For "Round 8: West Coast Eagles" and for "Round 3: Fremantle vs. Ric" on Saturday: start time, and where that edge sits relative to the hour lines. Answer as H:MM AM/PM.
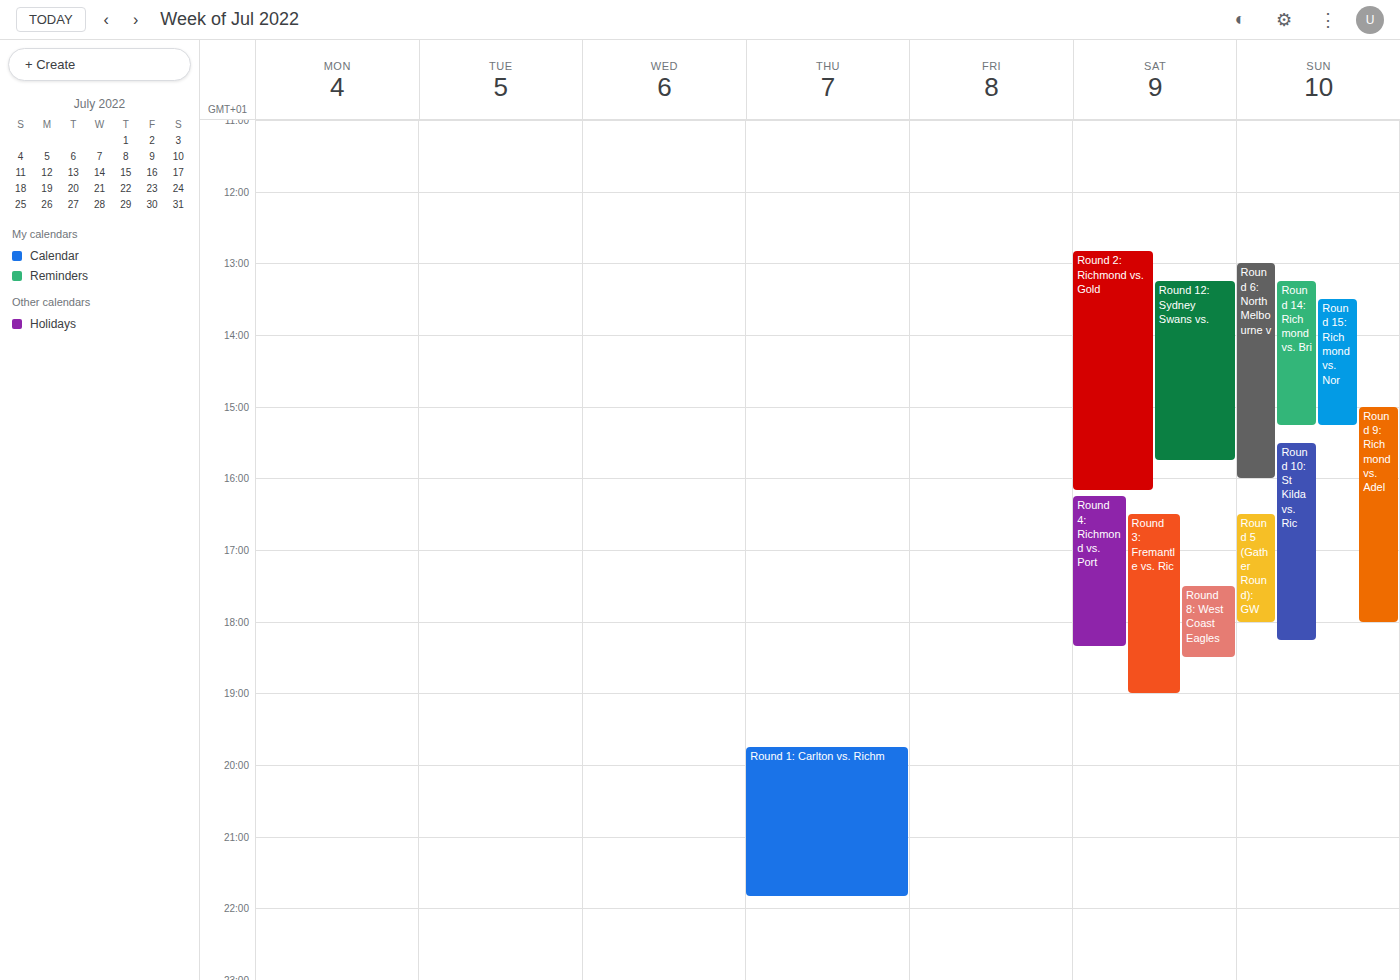
"Round 8: West Coast Eagles": 5:30 PM, halfway between the 5 PM and 6 PM lines. "Round 3: Fremantle vs. Ric": 4:30 PM, halfway between the 4 PM and 5 PM lines.